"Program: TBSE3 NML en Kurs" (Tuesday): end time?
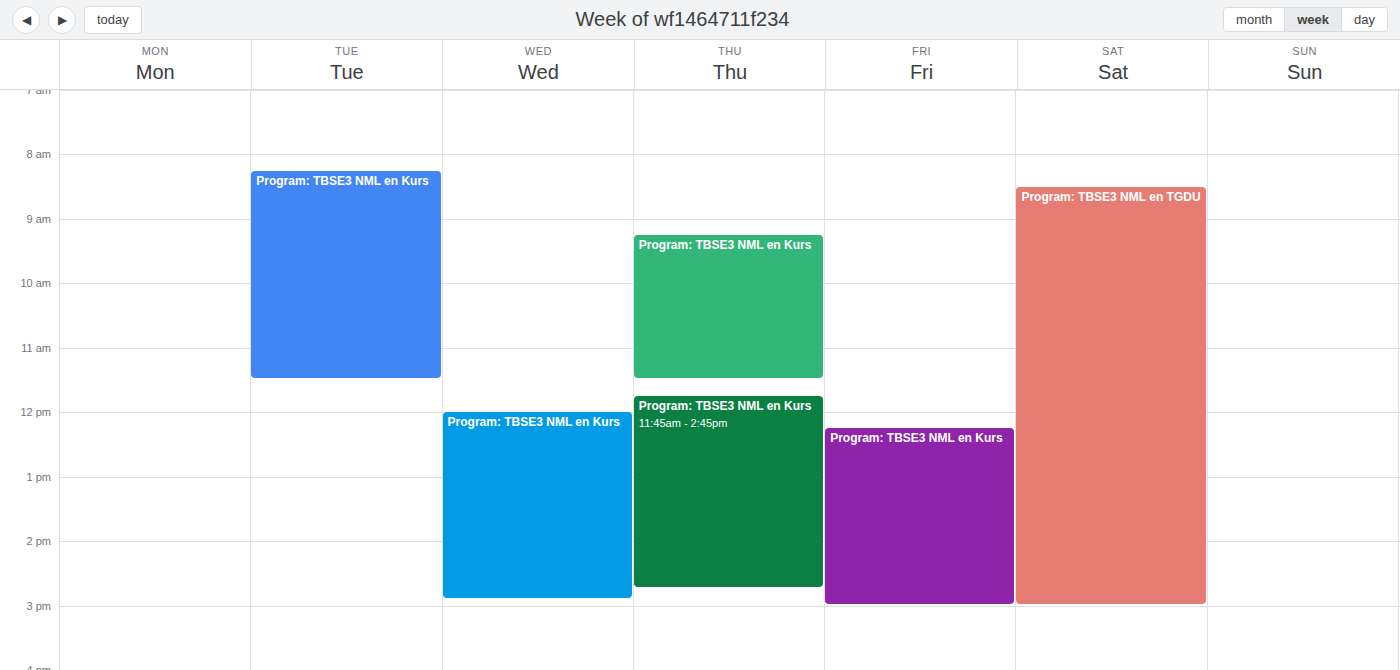
11:30 AM